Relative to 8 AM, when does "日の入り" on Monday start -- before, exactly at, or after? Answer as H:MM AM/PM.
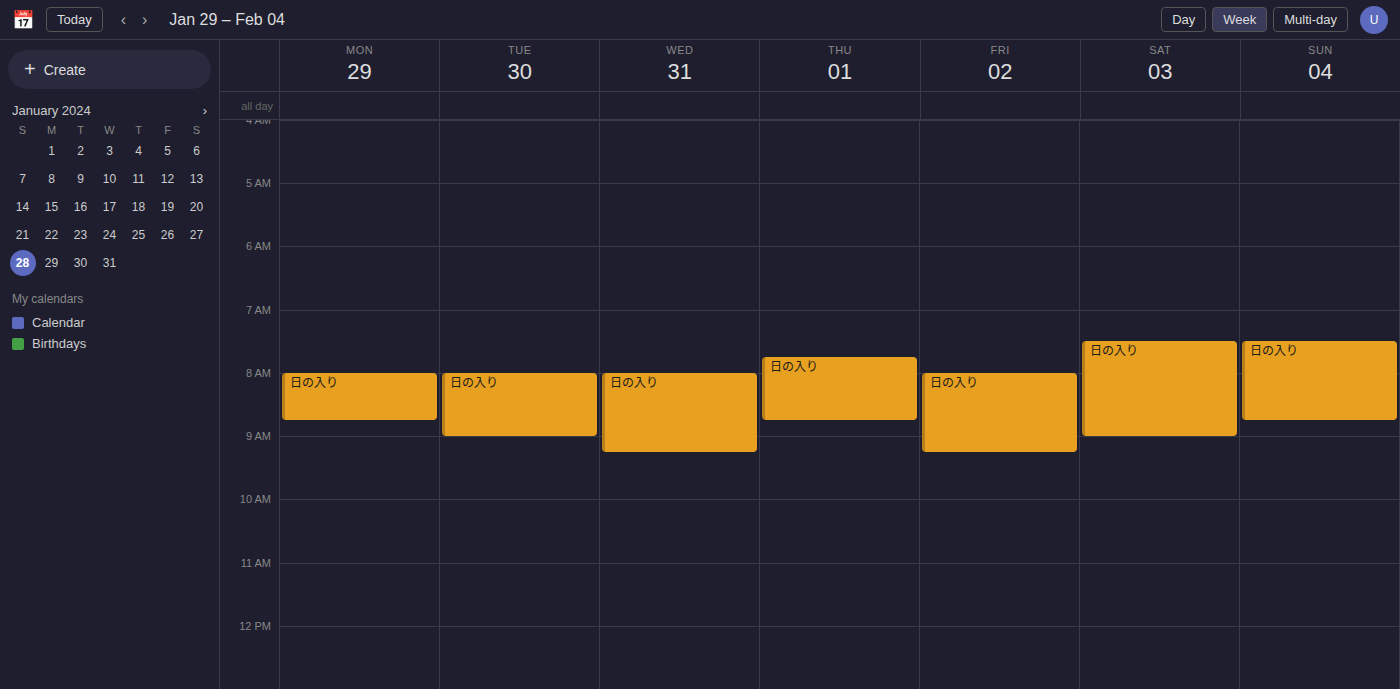
8:00 AM -- exactly at 8 AM, on the 8 AM line.